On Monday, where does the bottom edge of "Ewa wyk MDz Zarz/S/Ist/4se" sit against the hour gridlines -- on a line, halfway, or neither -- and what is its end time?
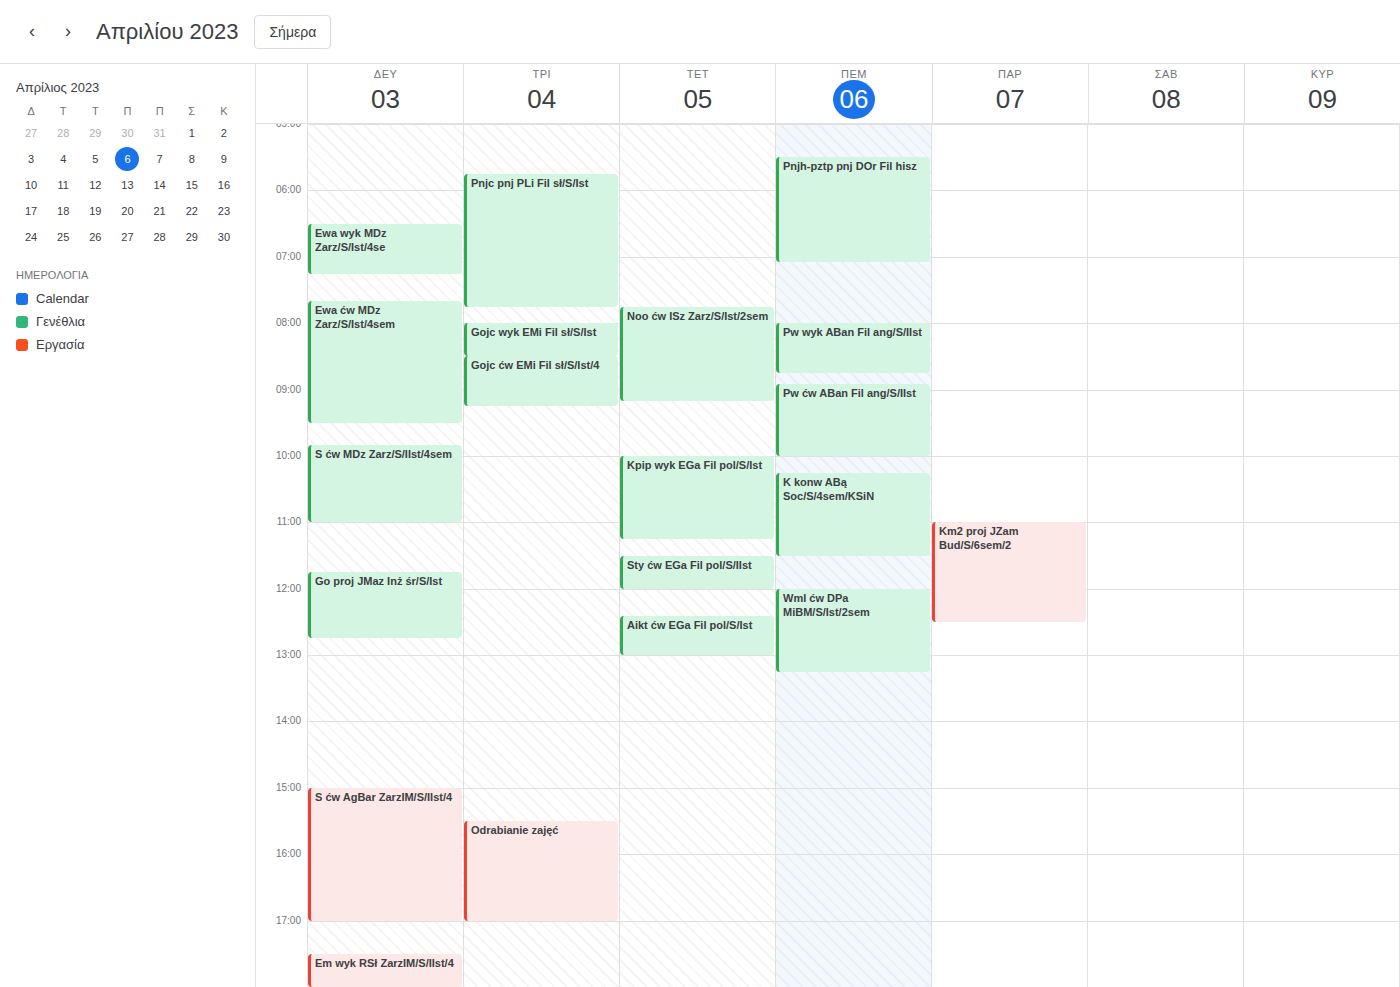
7:15 AM -- neither: a quarter of the way from the 7 AM line to the 8 AM line.